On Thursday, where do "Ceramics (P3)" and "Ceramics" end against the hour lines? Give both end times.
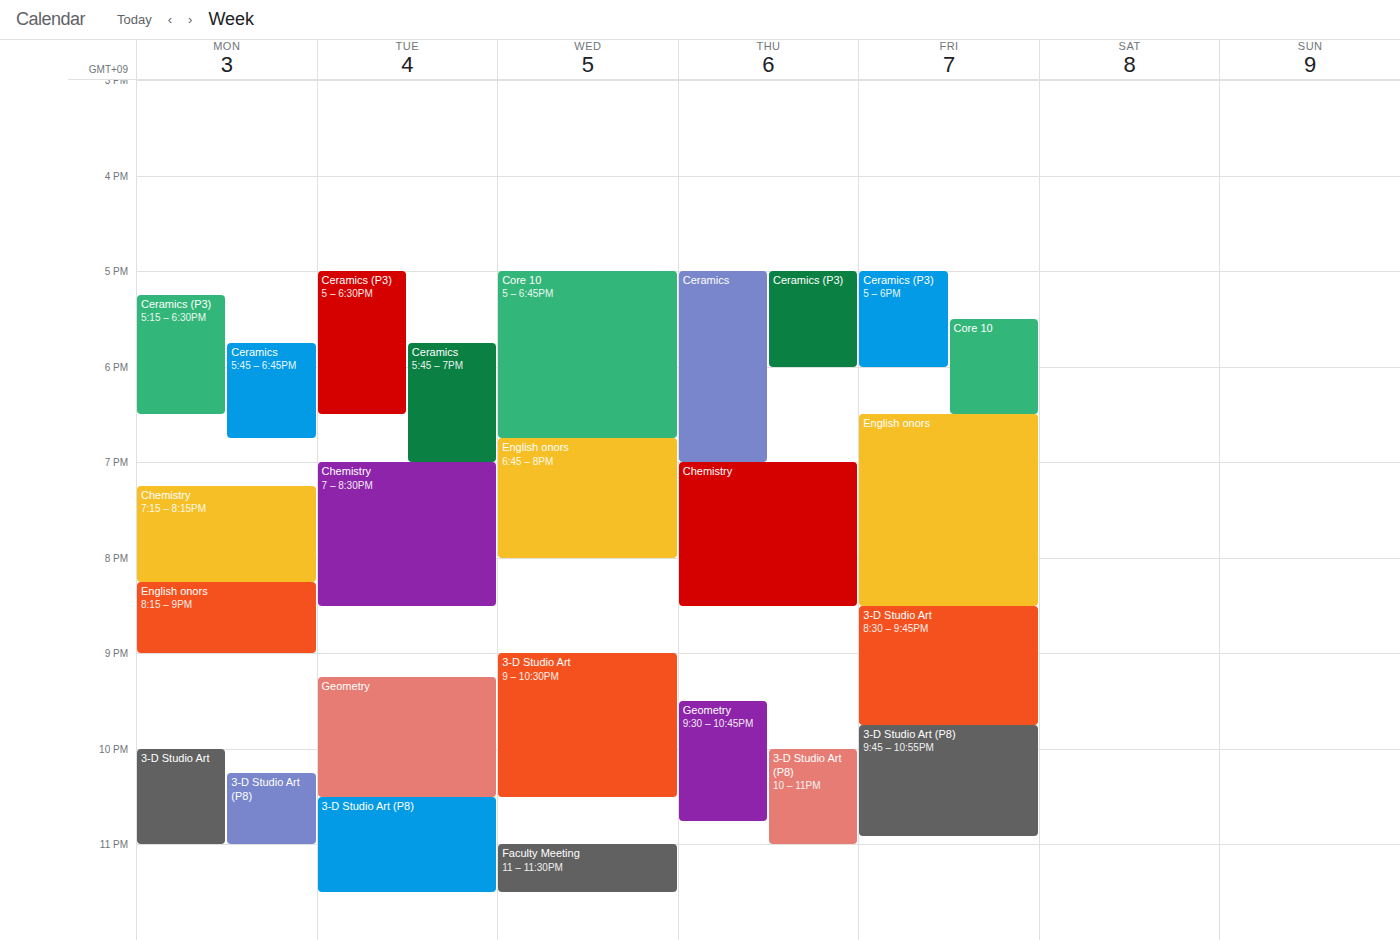
"Ceramics (P3)": 6:00 PM, exactly on the 6 PM line. "Ceramics": 7:00 PM, exactly on the 7 PM line.